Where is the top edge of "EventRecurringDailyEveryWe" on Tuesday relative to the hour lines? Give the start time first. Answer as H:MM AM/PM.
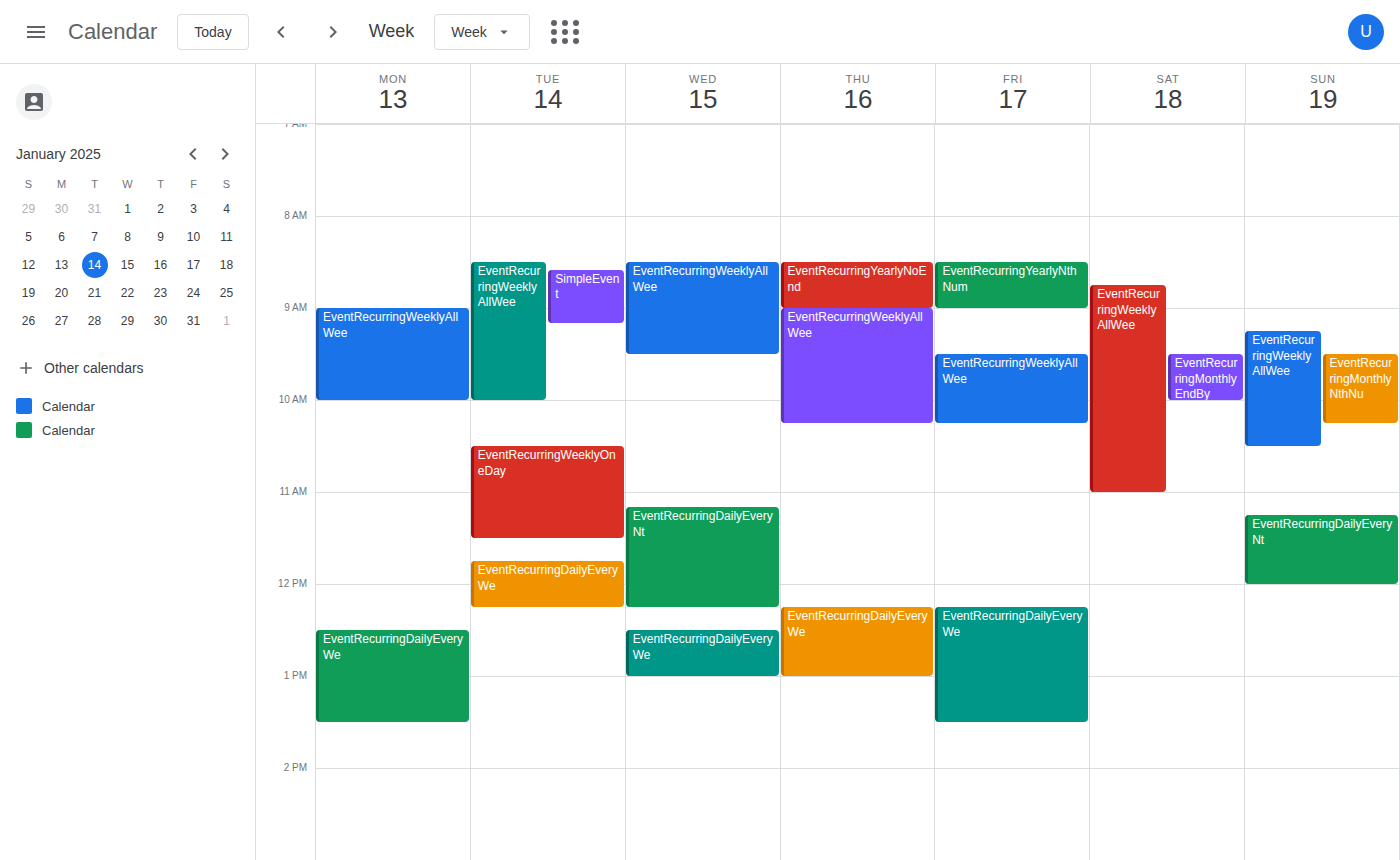
11:45 AM -- neither: three quarters of the way from the 11 AM line to the 12 PM line.